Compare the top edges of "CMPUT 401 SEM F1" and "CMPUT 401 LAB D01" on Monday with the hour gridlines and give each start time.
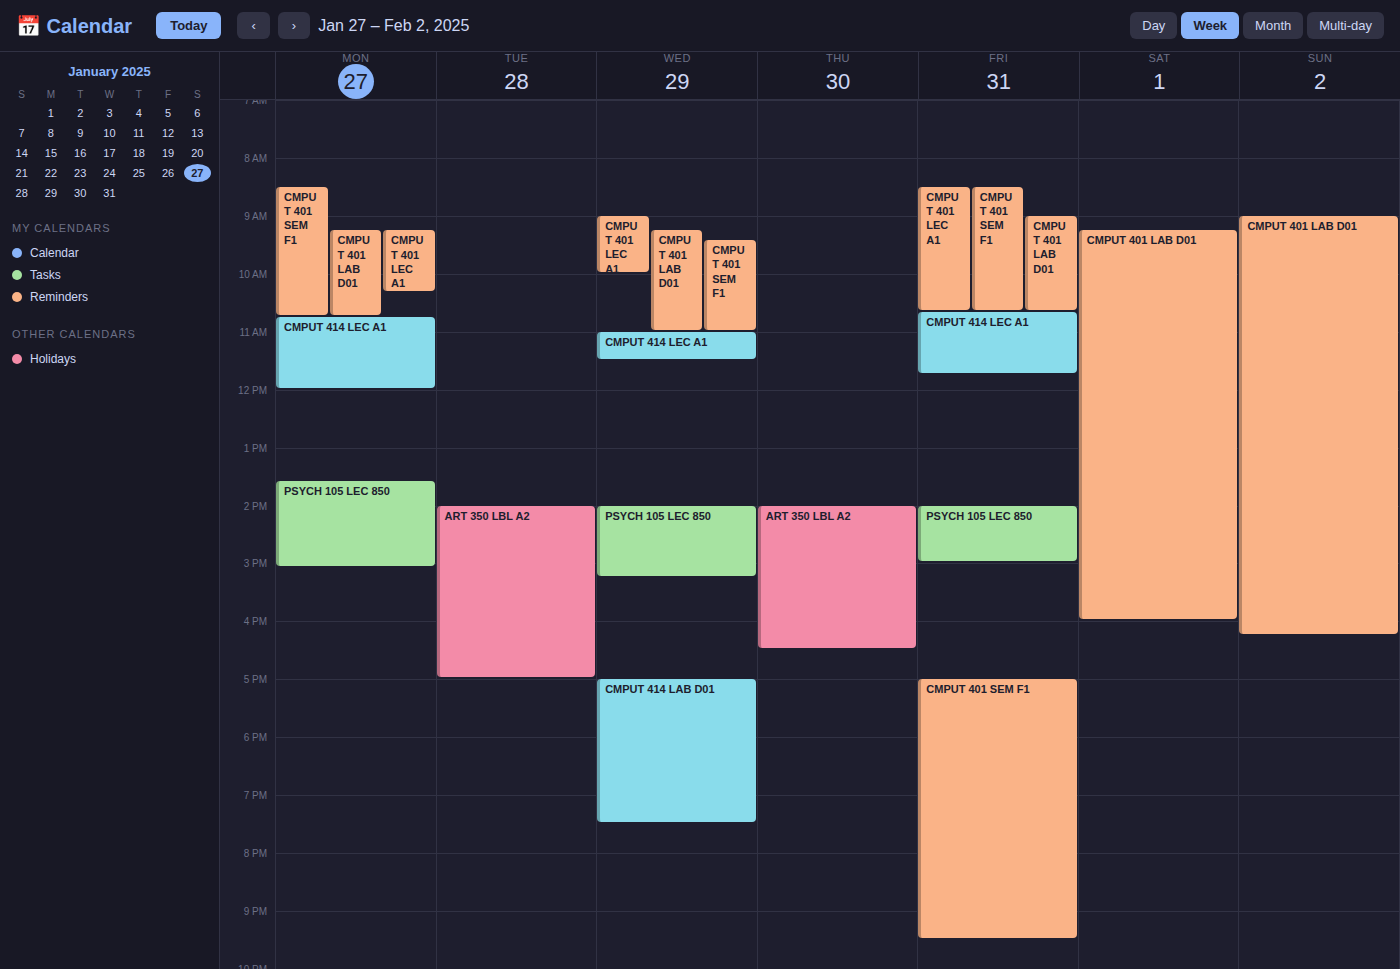
"CMPUT 401 SEM F1": 8:30 AM, halfway between the 8 AM and 9 AM lines. "CMPUT 401 LAB D01": 9:15 AM, neither: a quarter of the way from the 9 AM line to the 10 AM line.